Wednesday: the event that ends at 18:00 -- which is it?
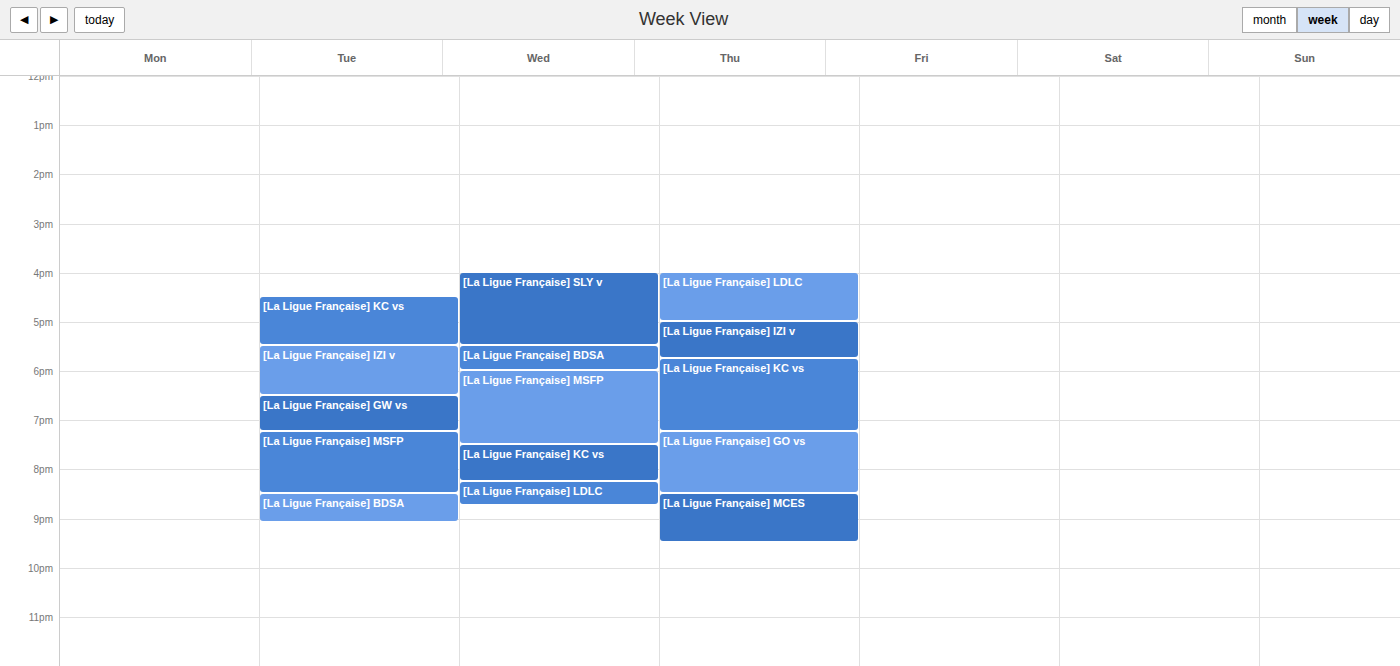
"[La Ligue Française] BDSA"